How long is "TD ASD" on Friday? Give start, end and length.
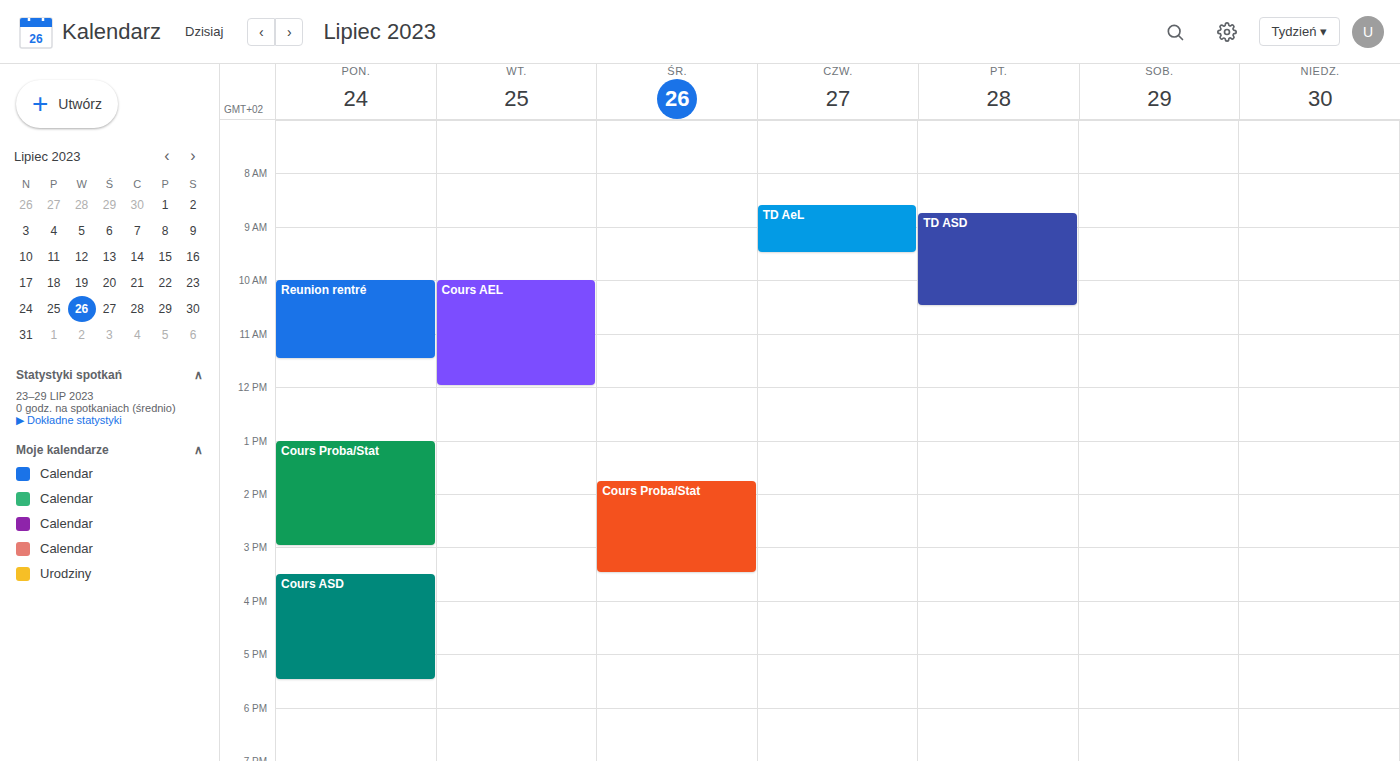
08:45 to 10:30, 1 hour 45 minutes